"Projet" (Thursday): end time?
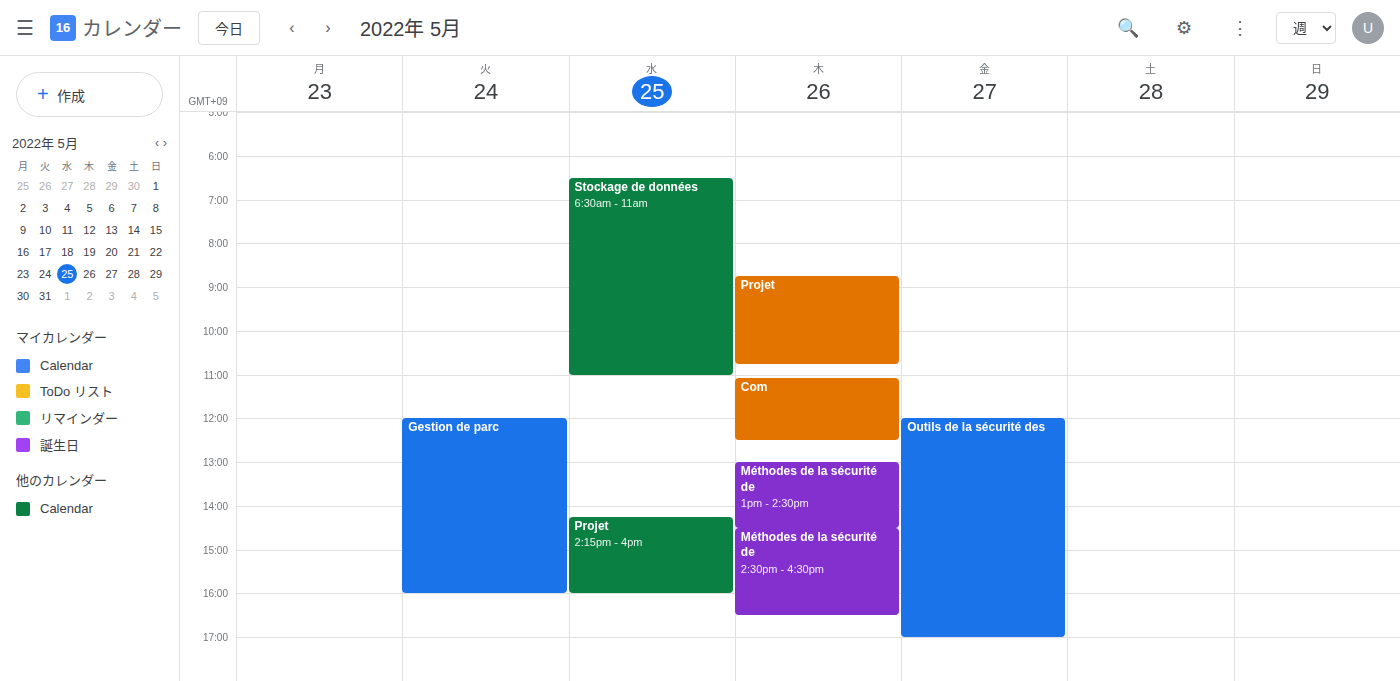
10:45